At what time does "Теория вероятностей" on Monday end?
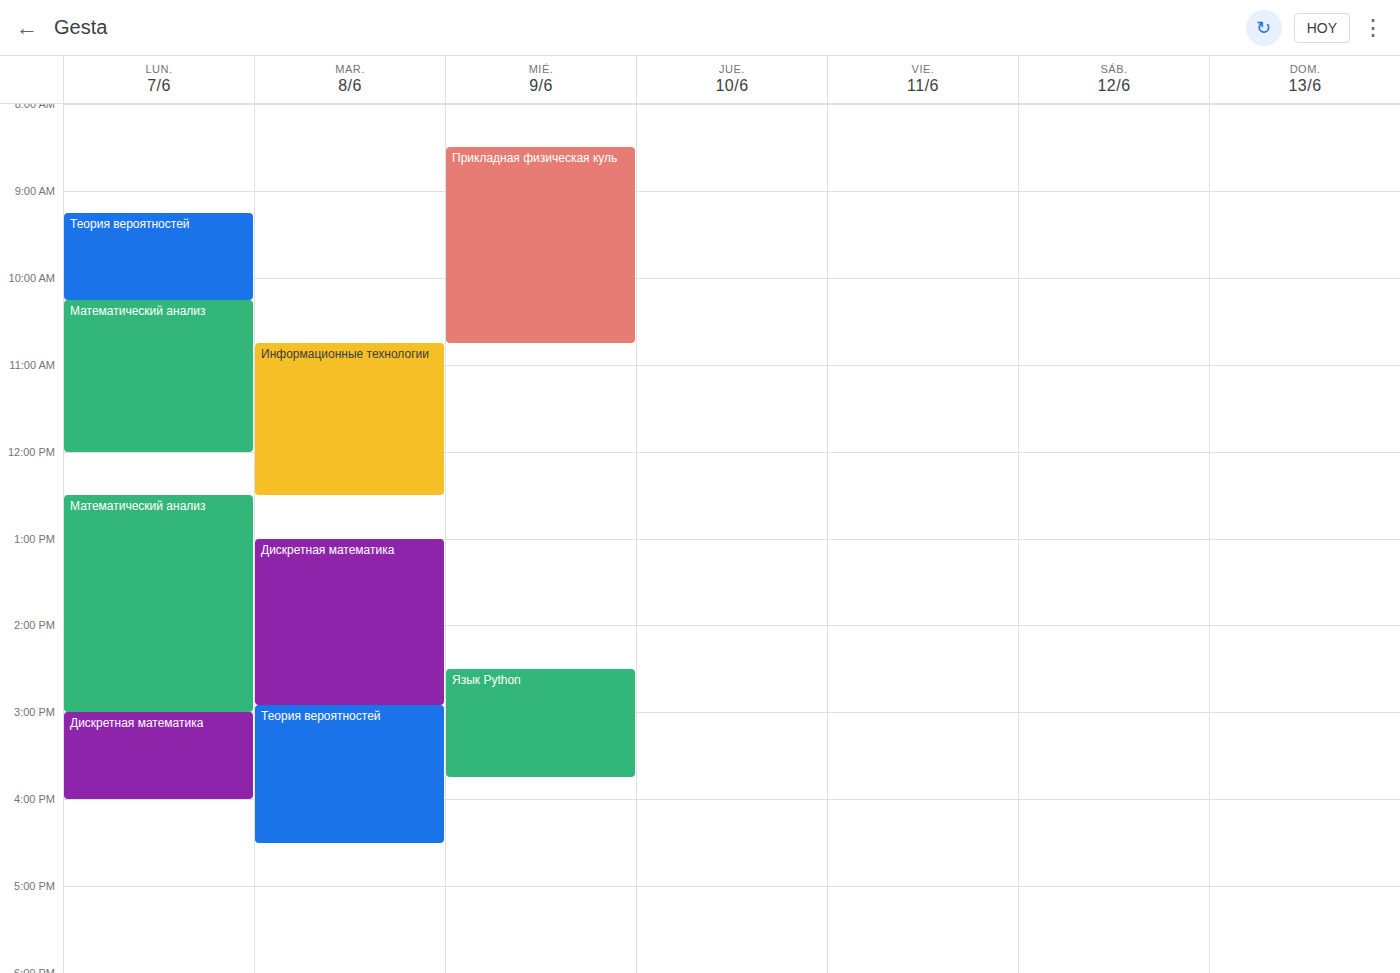
10:15 AM